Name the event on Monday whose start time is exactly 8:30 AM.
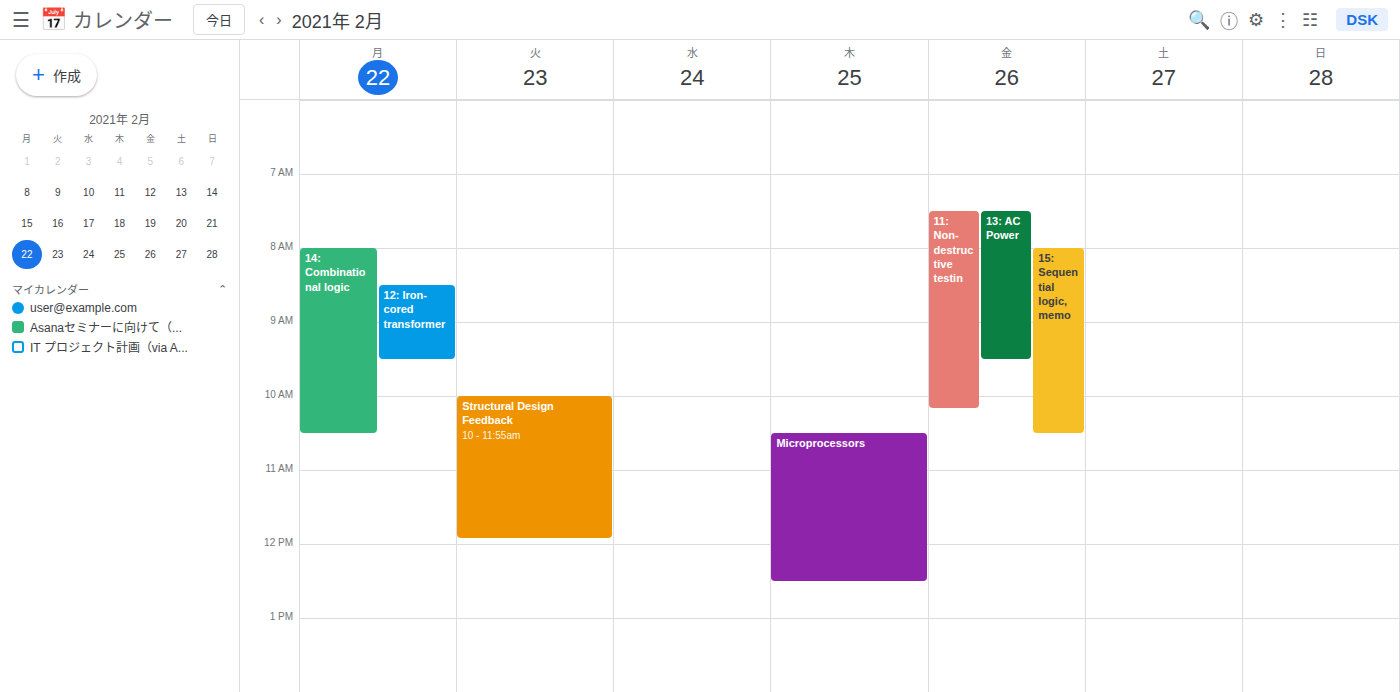
"12: Iron-cored transformer"